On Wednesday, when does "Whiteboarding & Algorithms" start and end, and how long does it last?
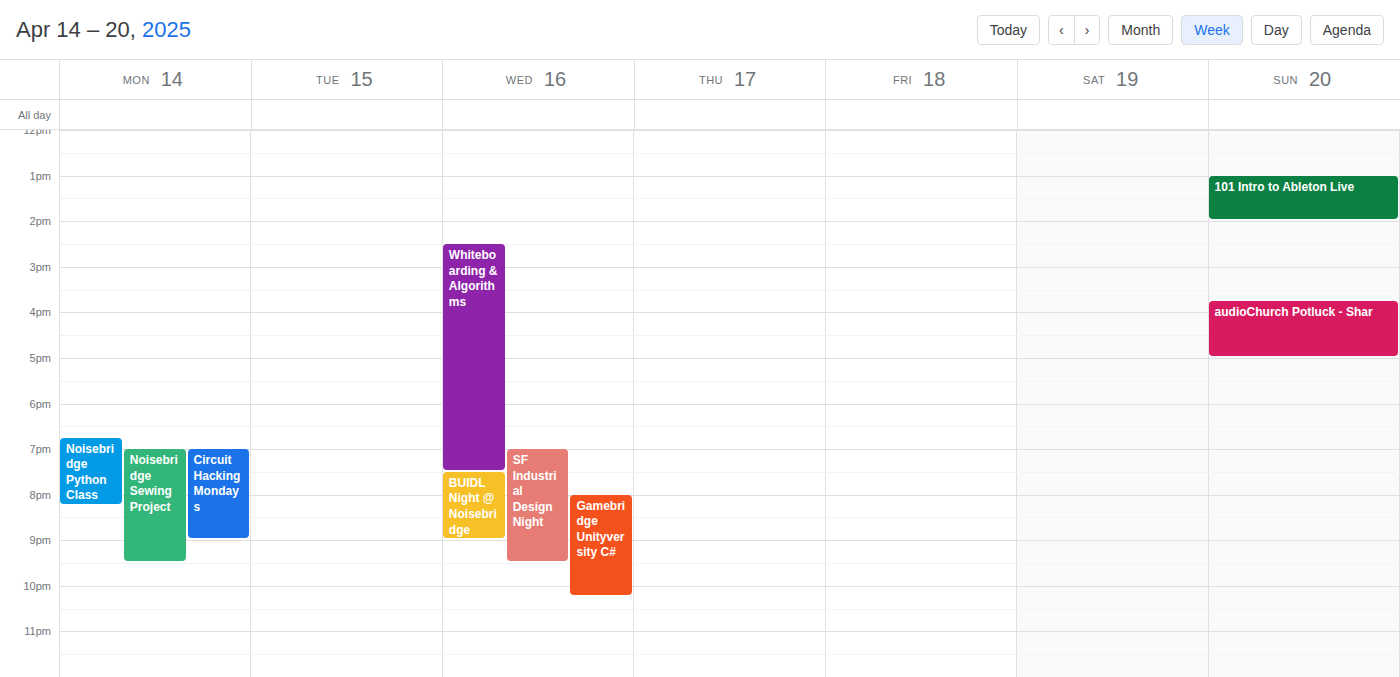
2:30 PM to 7:30 PM, 5 hours